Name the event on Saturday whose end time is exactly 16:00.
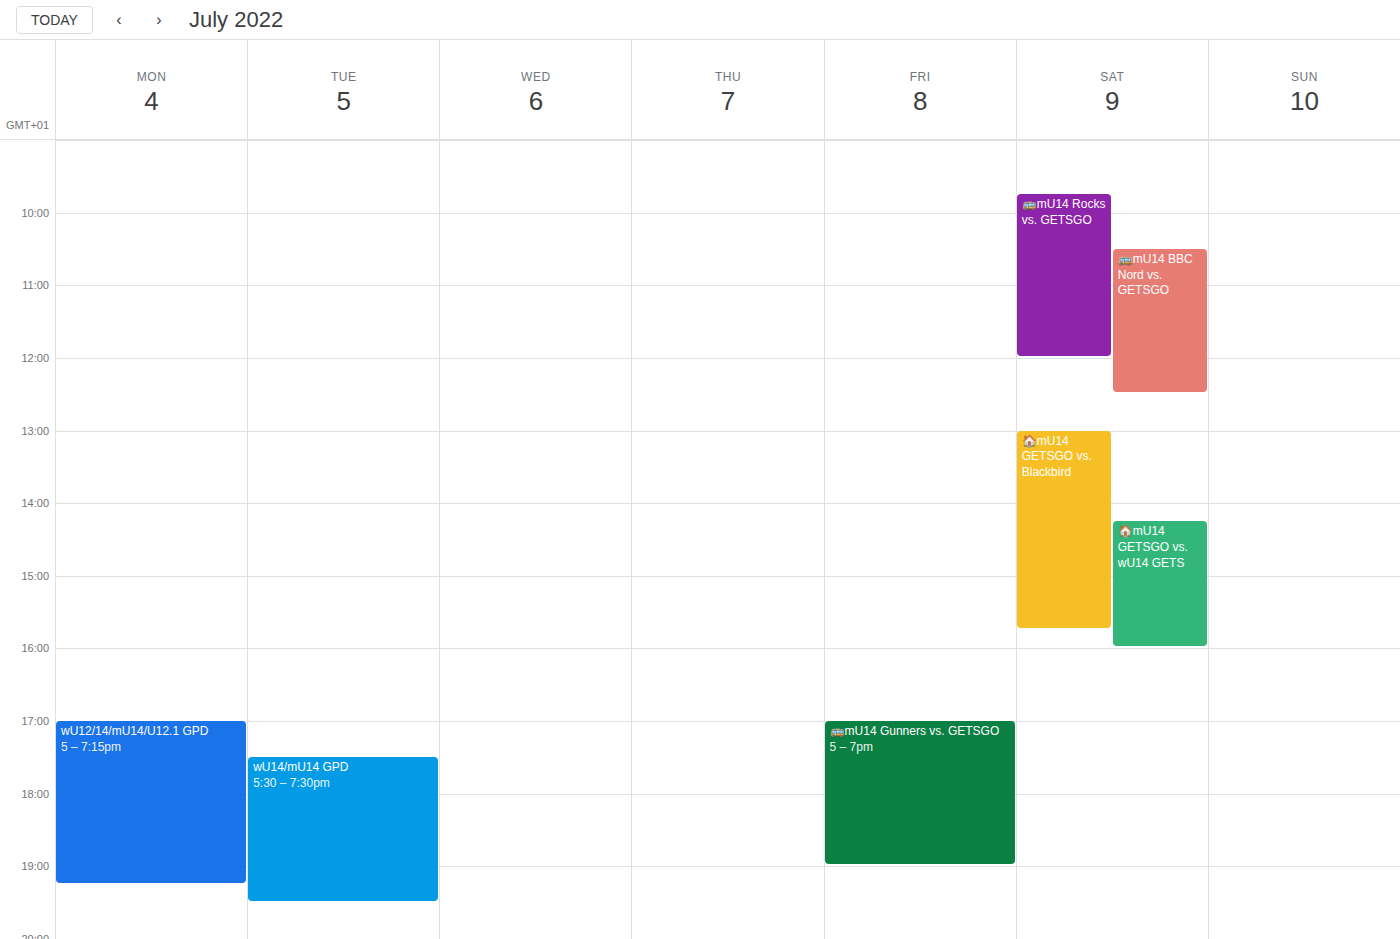
"🏠mU14 GETSGO vs. wU14 GETS"